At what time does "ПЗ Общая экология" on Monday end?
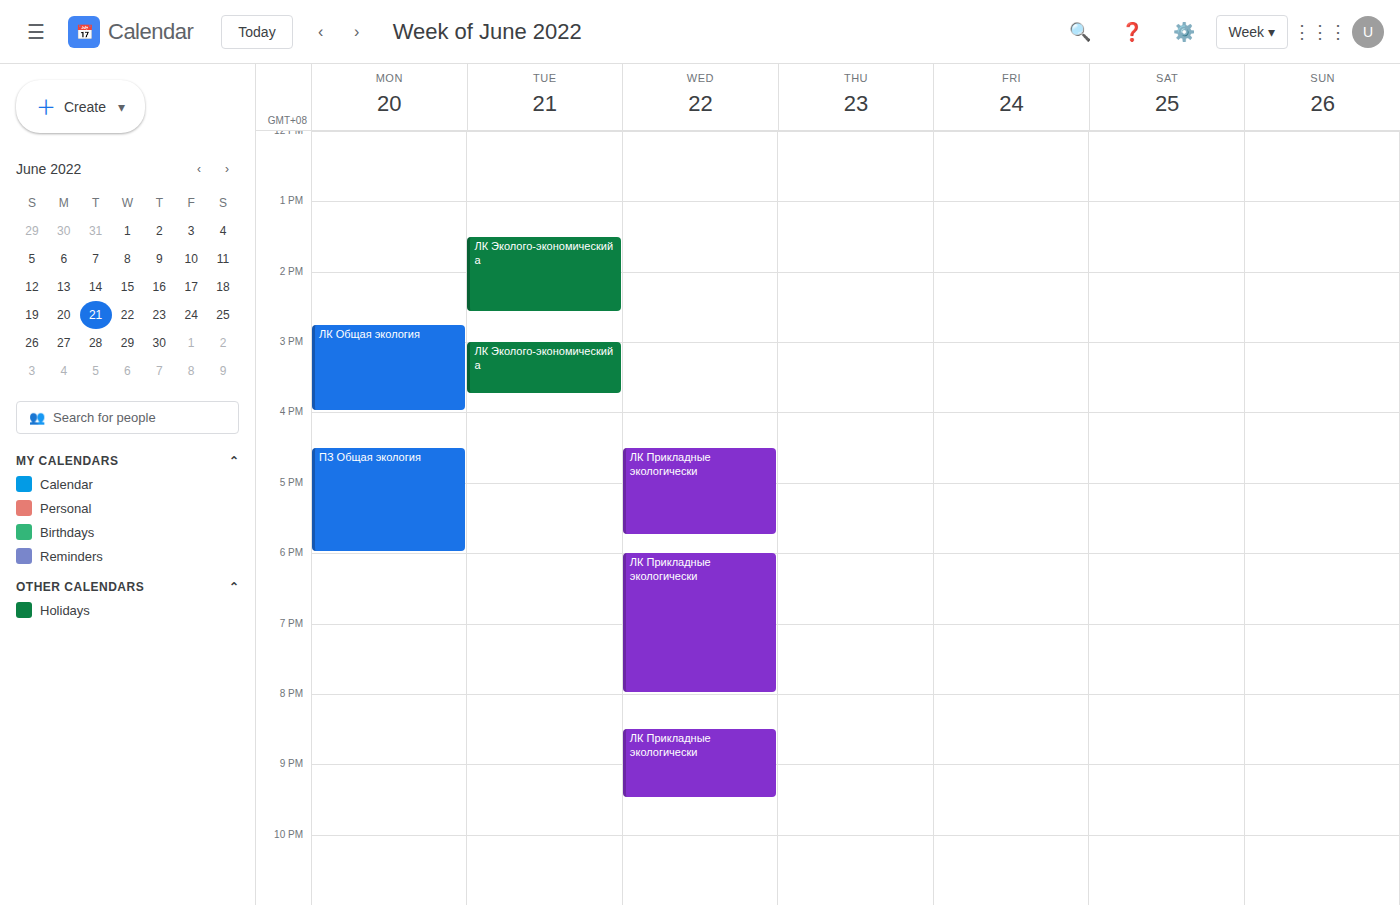
6:00 PM